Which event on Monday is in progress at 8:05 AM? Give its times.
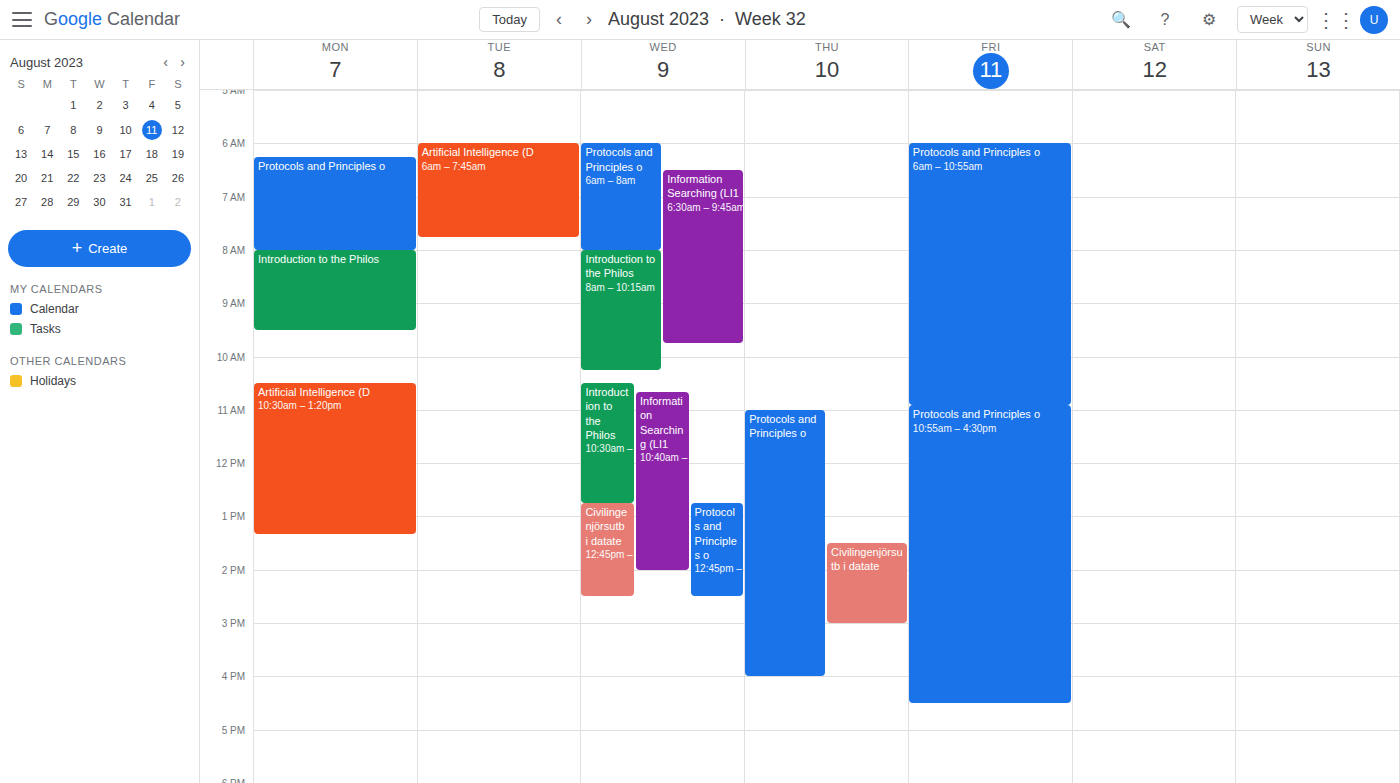
"Introduction to the Philos", 8:00 AM to 9:30 AM